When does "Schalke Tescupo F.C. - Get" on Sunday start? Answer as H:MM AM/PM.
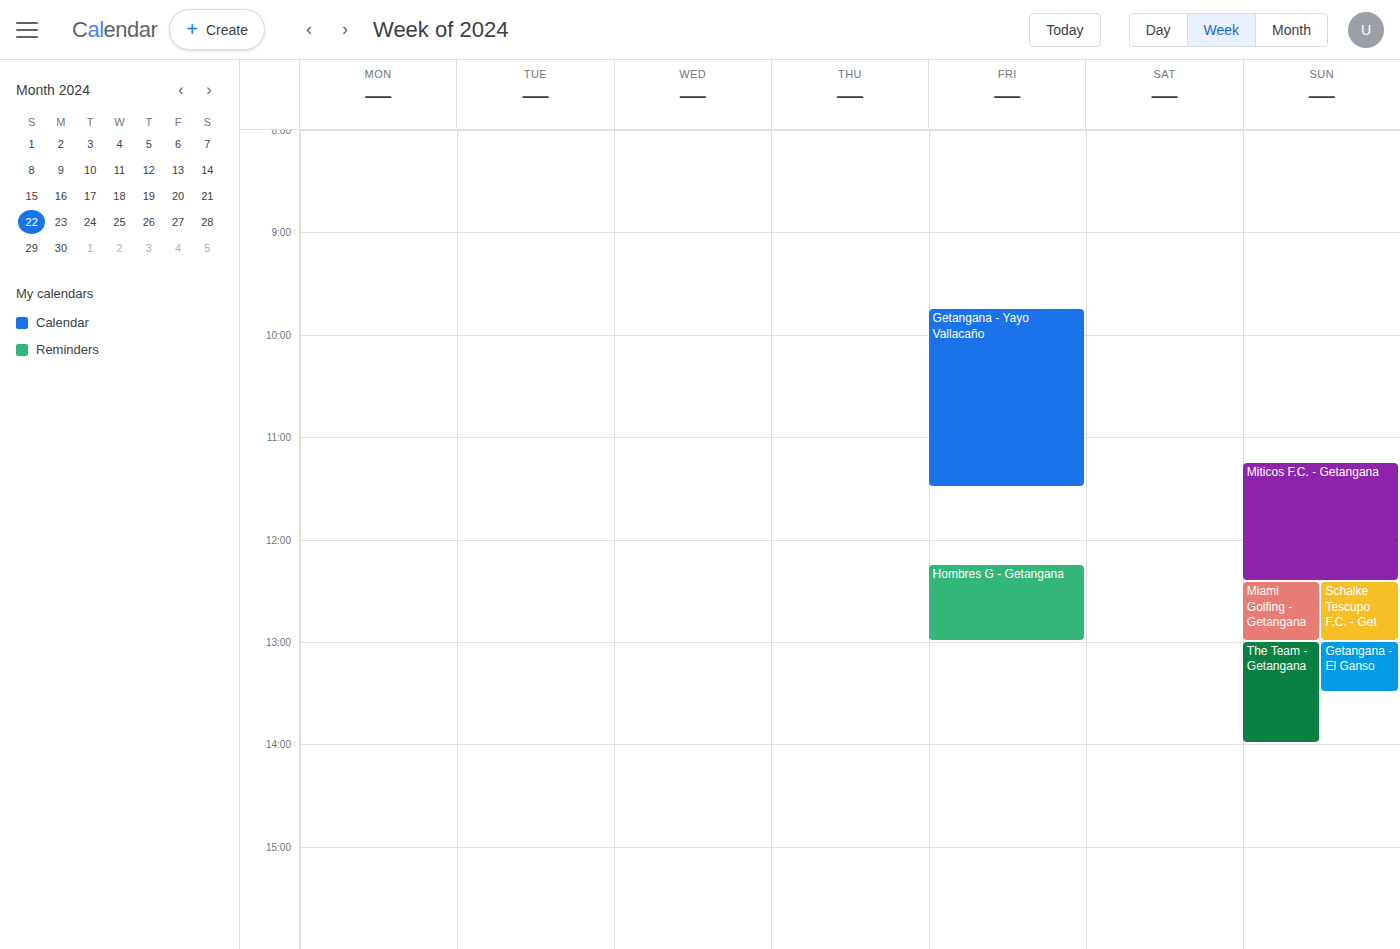
12:25 PM